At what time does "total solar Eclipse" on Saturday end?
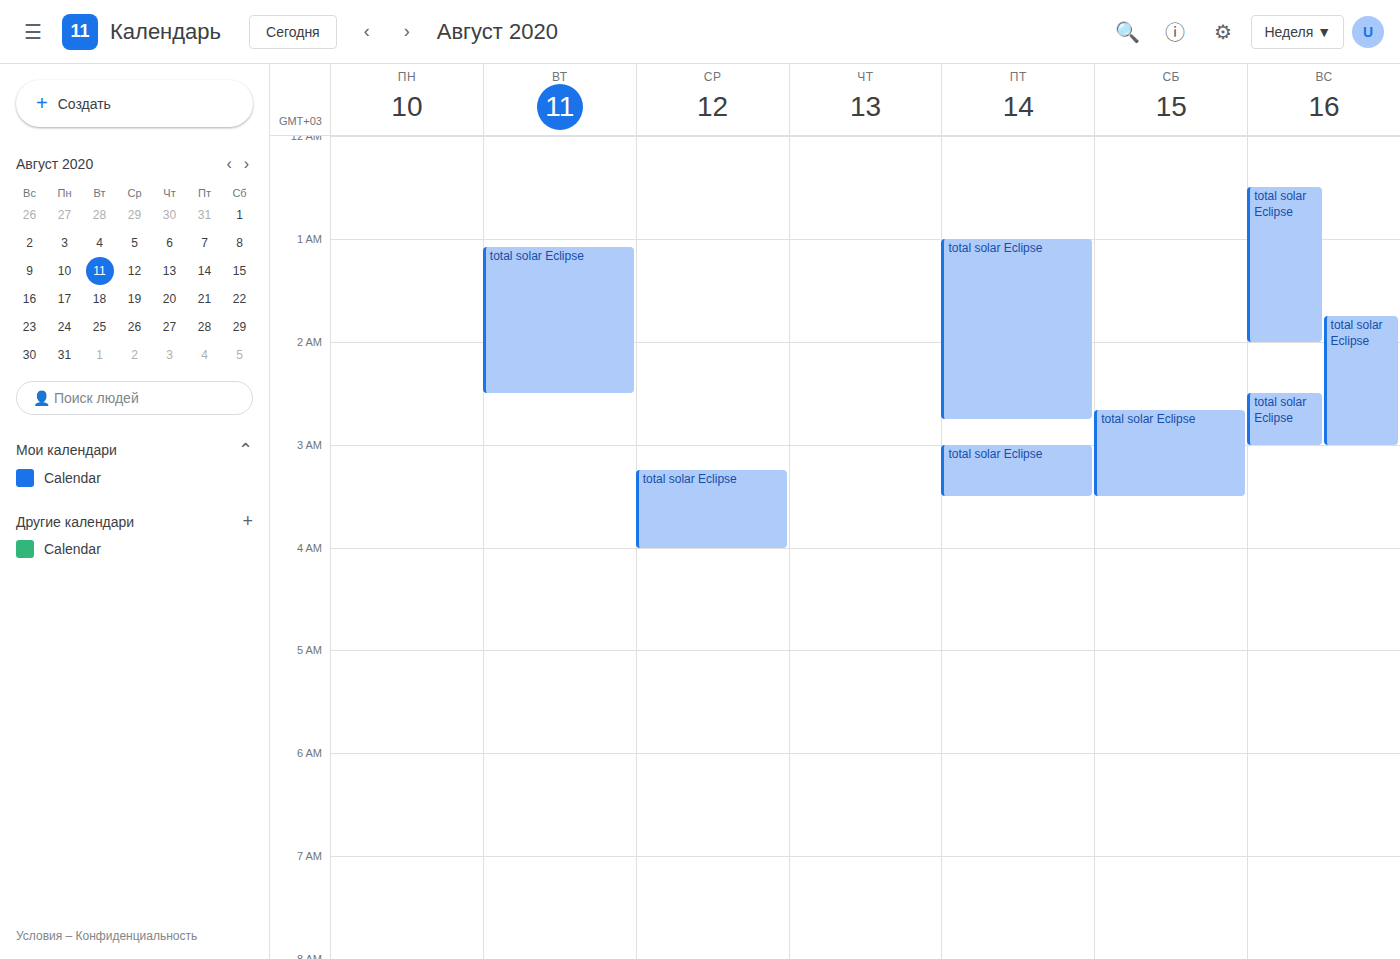
3:30 AM